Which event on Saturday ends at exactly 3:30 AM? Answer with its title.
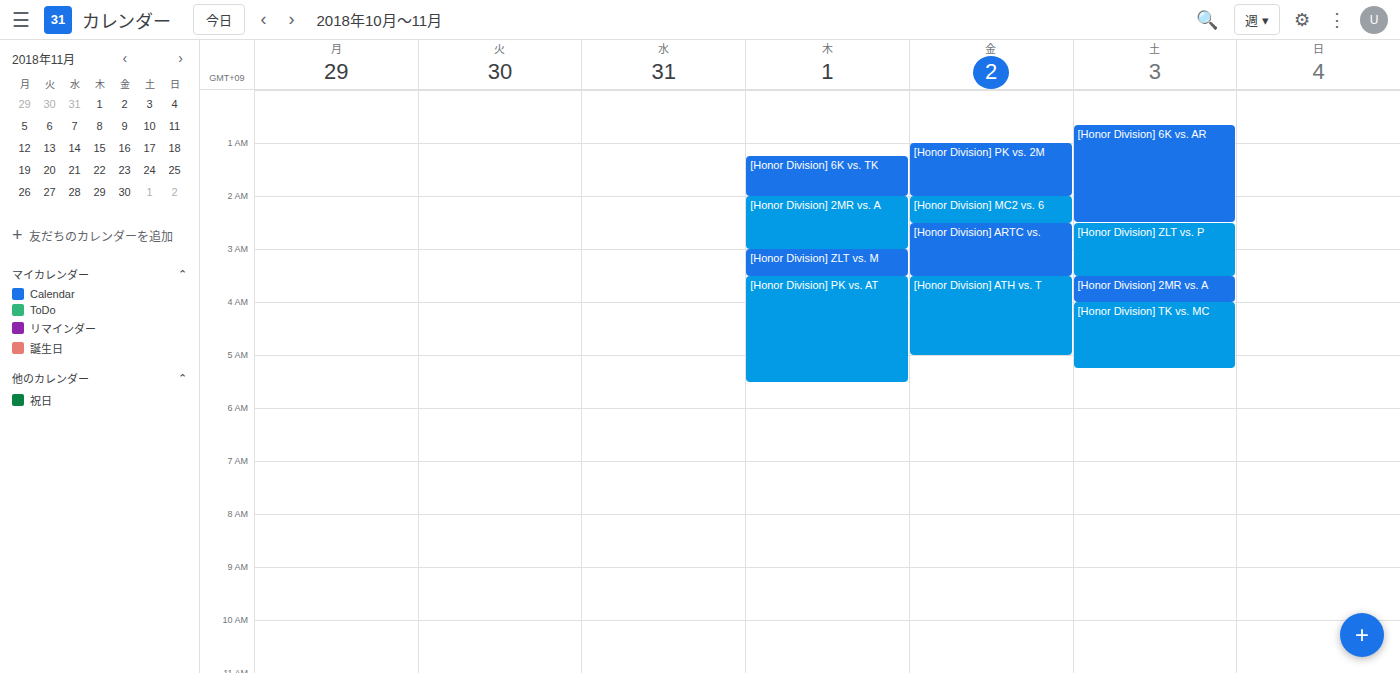
"[Honor Division] ZLT vs. P"